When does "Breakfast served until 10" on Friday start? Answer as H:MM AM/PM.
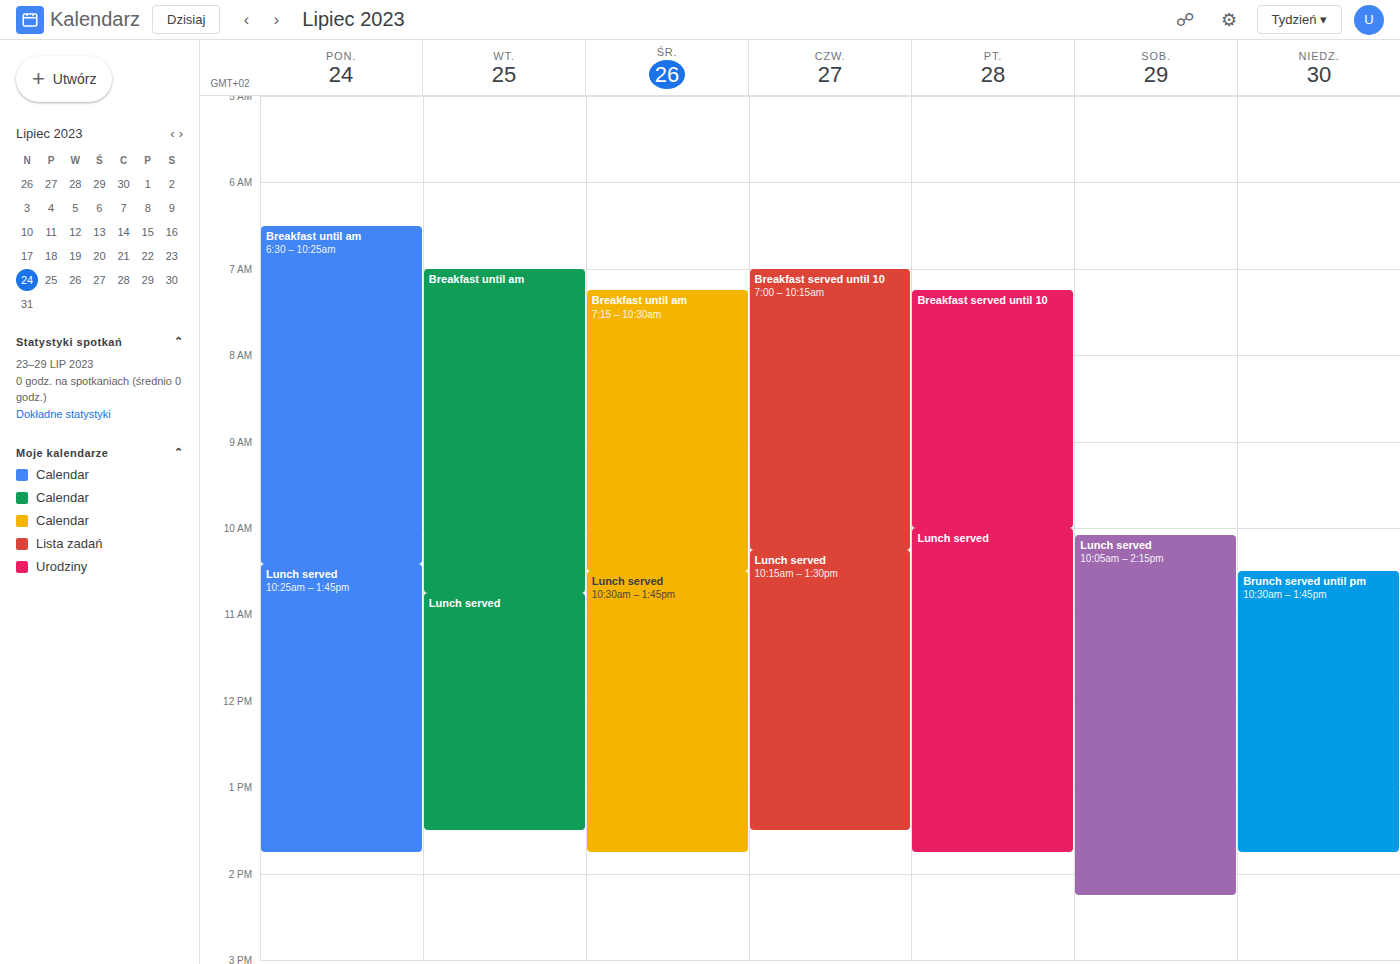
7:15 AM